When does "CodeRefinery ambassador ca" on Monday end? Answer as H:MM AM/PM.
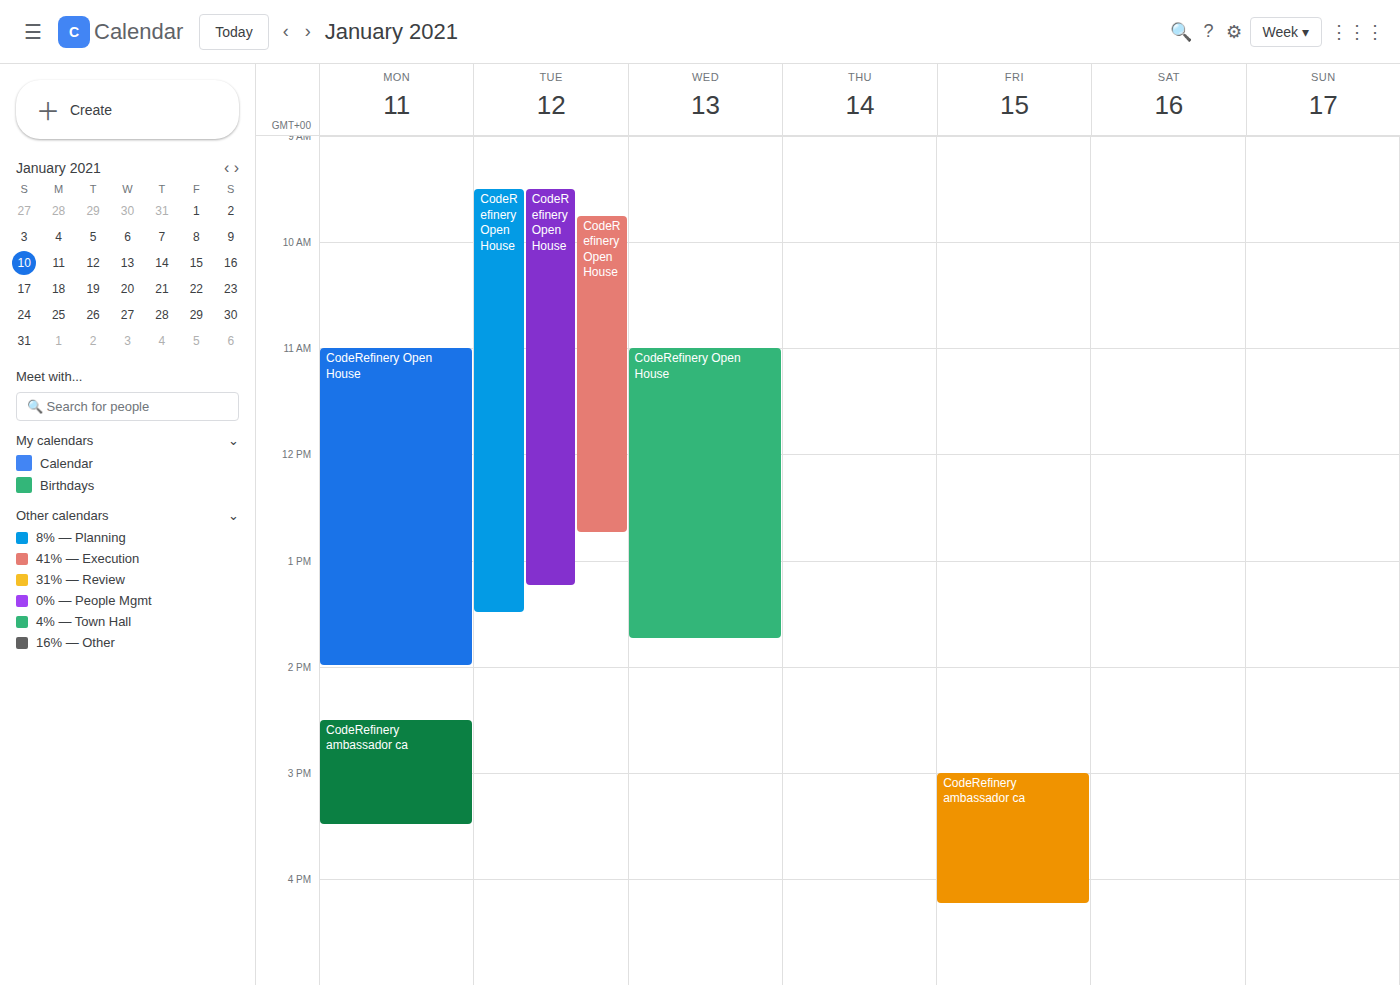
3:30 PM